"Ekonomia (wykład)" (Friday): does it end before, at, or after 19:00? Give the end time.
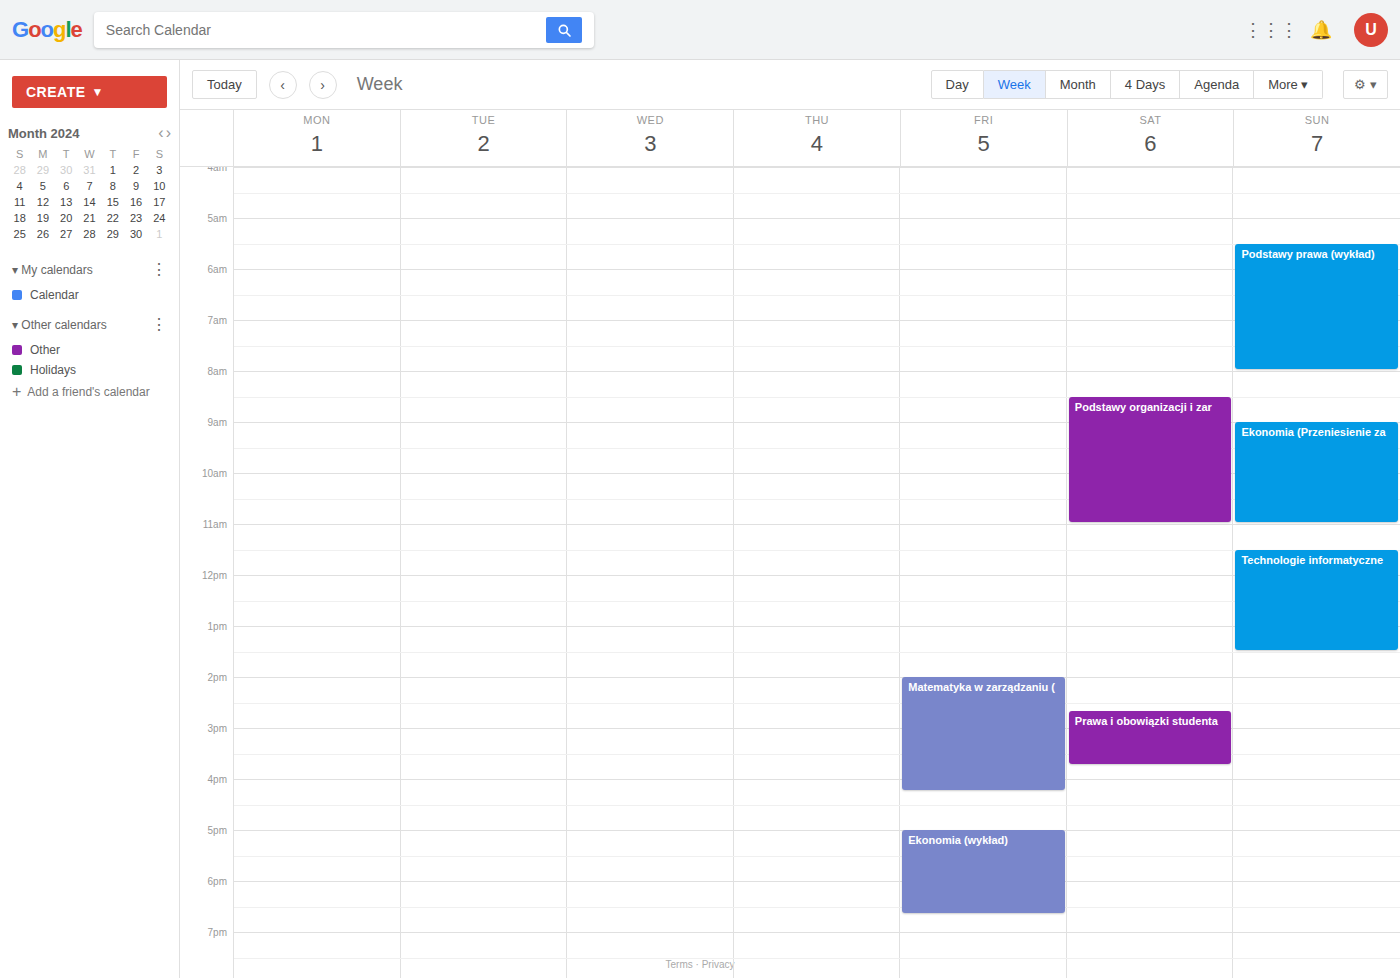
18:40 -- before 19:00, 20 minutes above the 19:00 line.